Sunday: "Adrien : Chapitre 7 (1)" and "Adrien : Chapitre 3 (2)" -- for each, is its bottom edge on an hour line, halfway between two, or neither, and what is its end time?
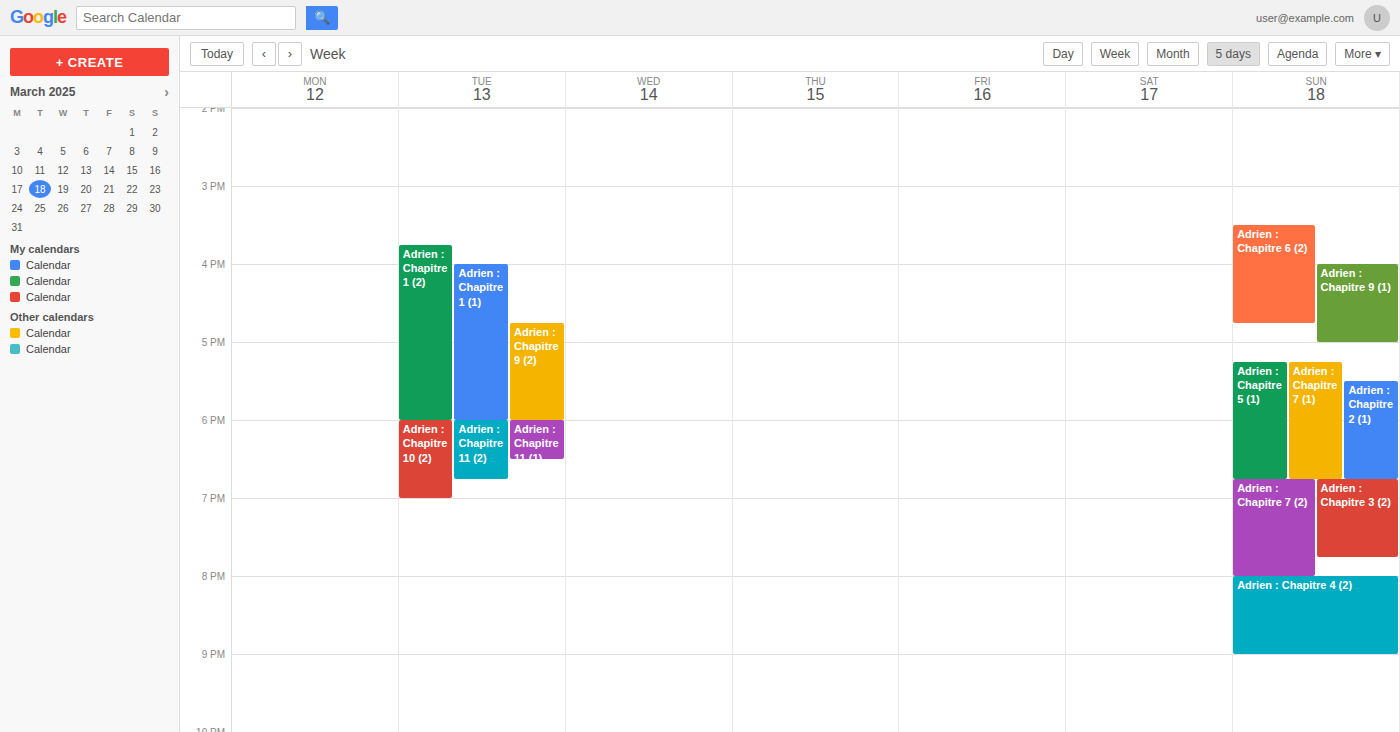
"Adrien : Chapitre 7 (1)": 6:45 PM, neither: three quarters of the way from the 6 PM line to the 7 PM line. "Adrien : Chapitre 3 (2)": 7:45 PM, neither: three quarters of the way from the 7 PM line to the 8 PM line.